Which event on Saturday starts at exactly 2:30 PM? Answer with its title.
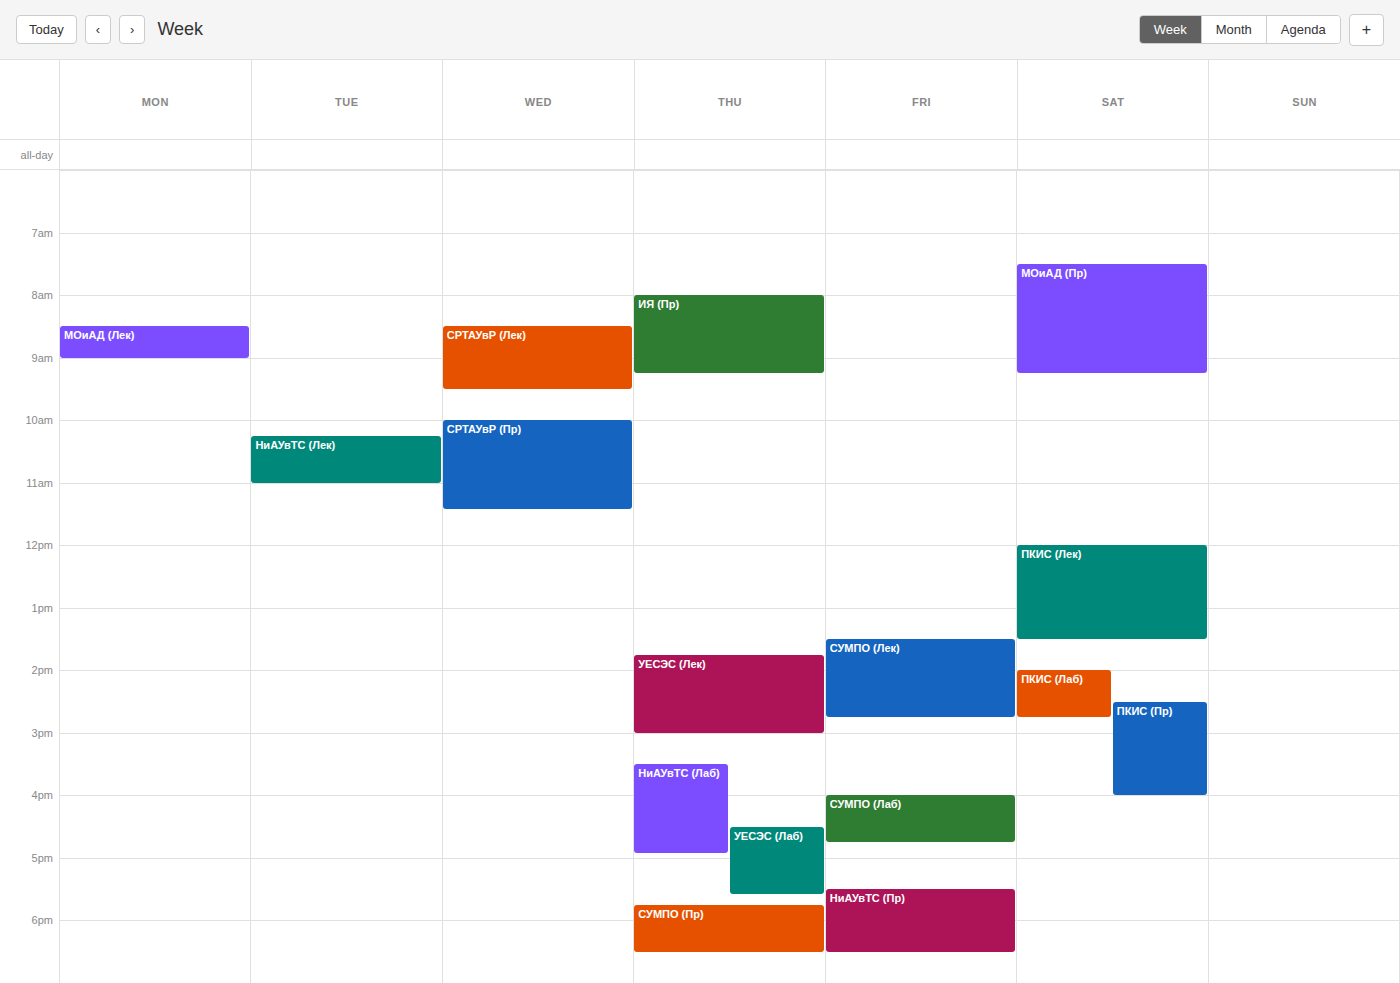
"ПКИС (Пр)"